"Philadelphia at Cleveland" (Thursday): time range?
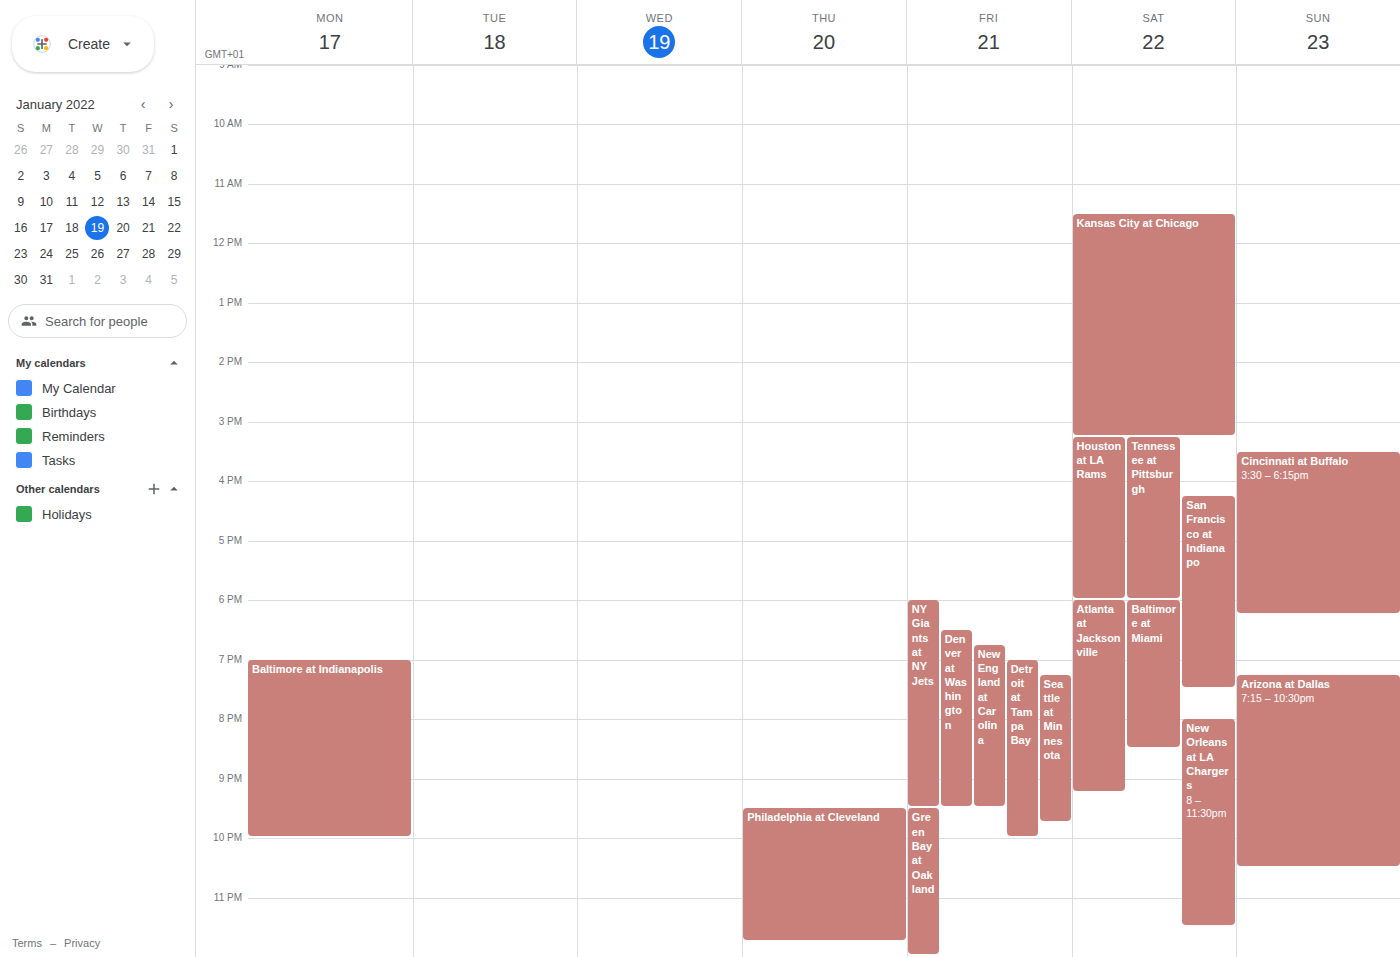
9:30 PM to 11:45 PM